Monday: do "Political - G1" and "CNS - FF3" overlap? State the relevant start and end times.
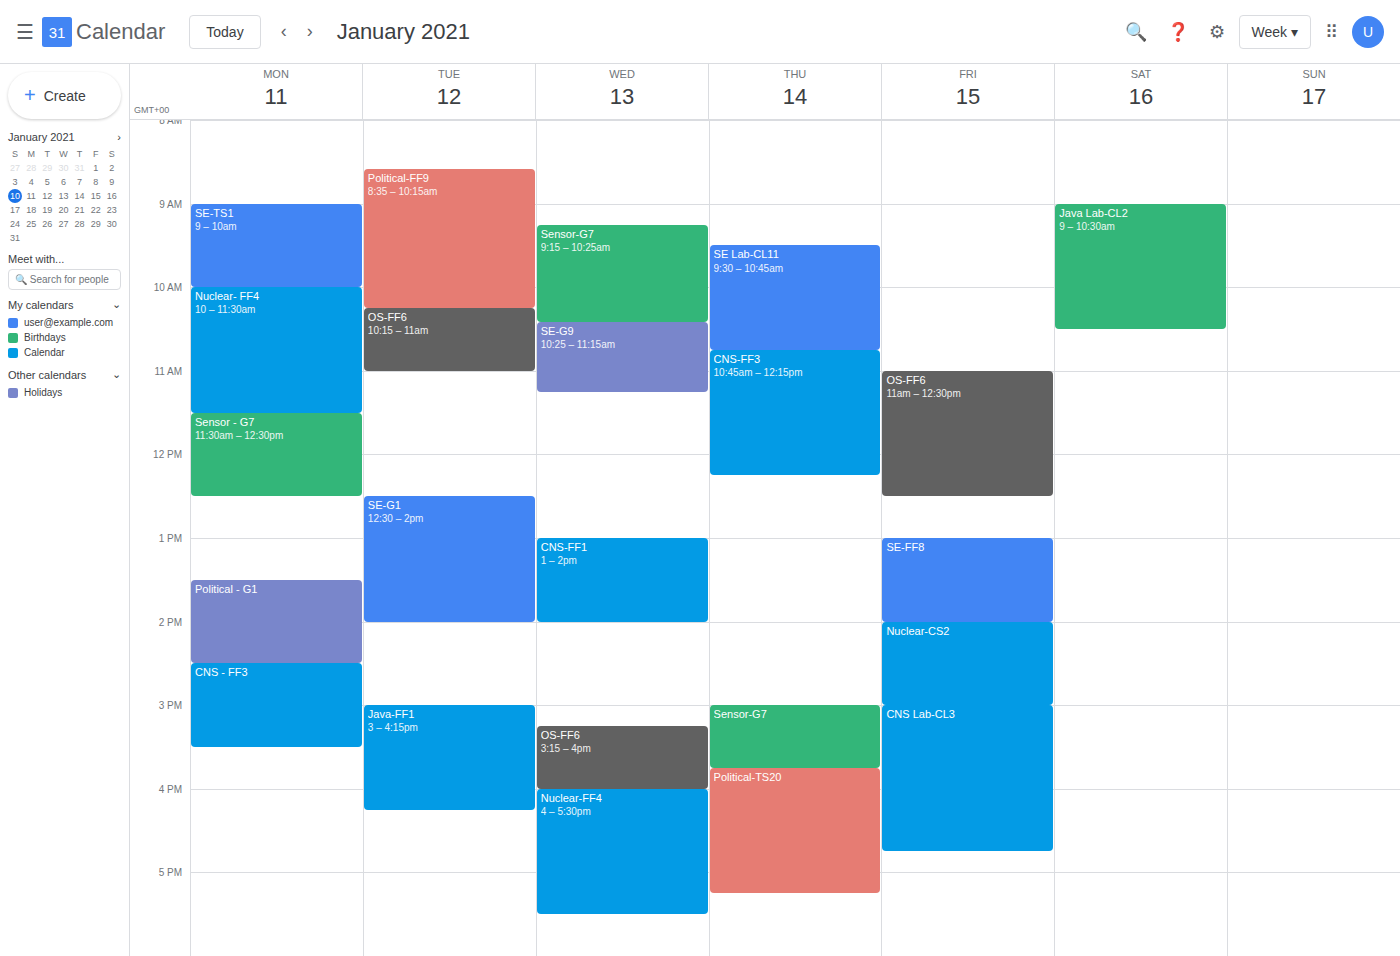
"Political - G1" ends at 2:30 PM, exactly when "CNS - FF3" starts -- they touch but do not overlap.